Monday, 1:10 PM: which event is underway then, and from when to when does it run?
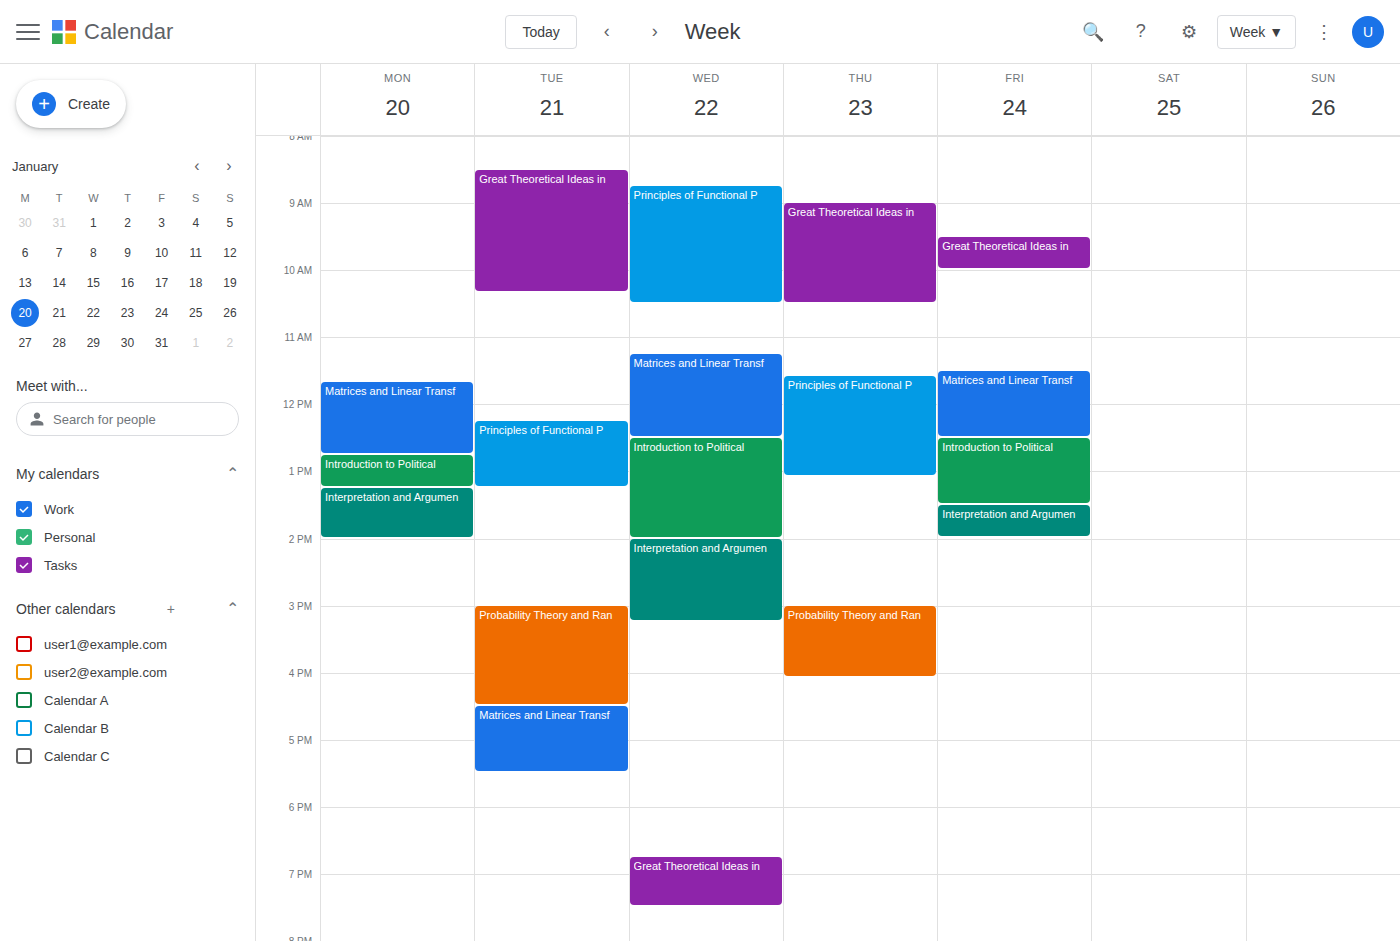
"Introduction to Political", 12:45 PM to 1:15 PM